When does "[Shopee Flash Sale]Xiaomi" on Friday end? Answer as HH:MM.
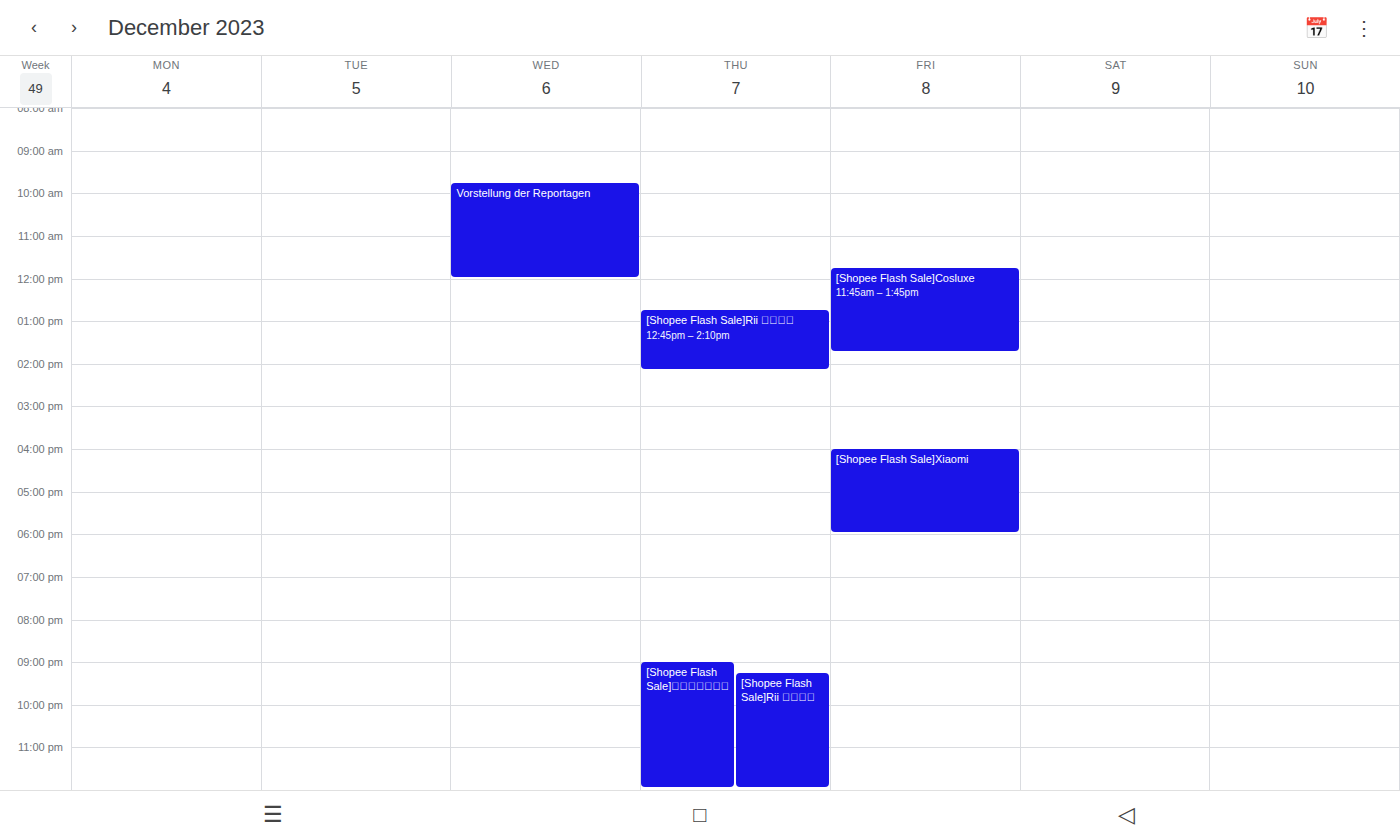
18:00